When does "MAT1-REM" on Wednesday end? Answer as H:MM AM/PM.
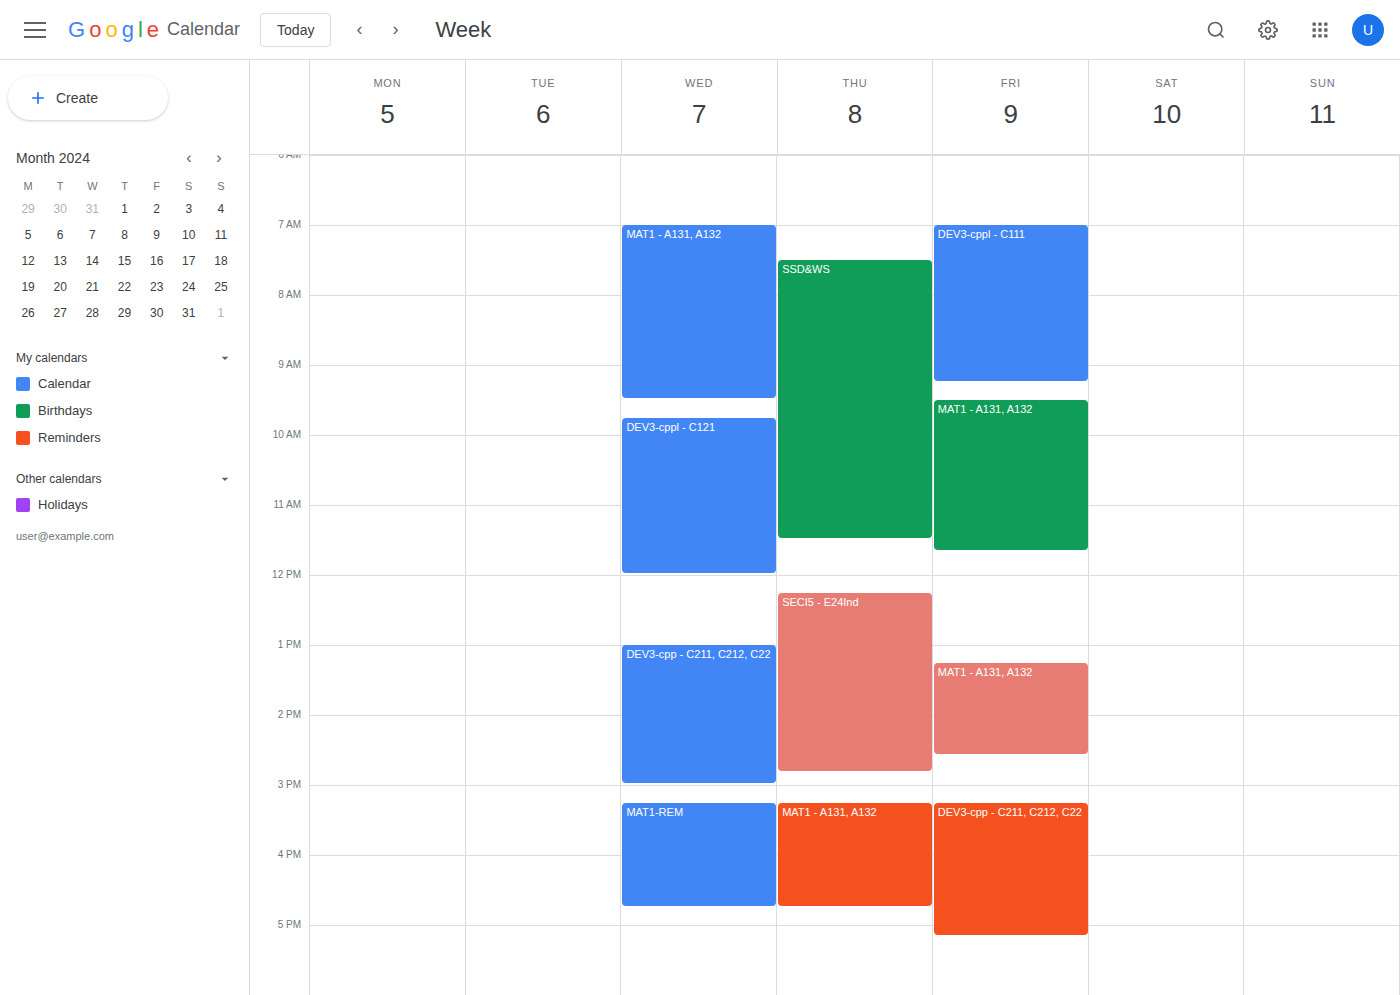
4:45 PM